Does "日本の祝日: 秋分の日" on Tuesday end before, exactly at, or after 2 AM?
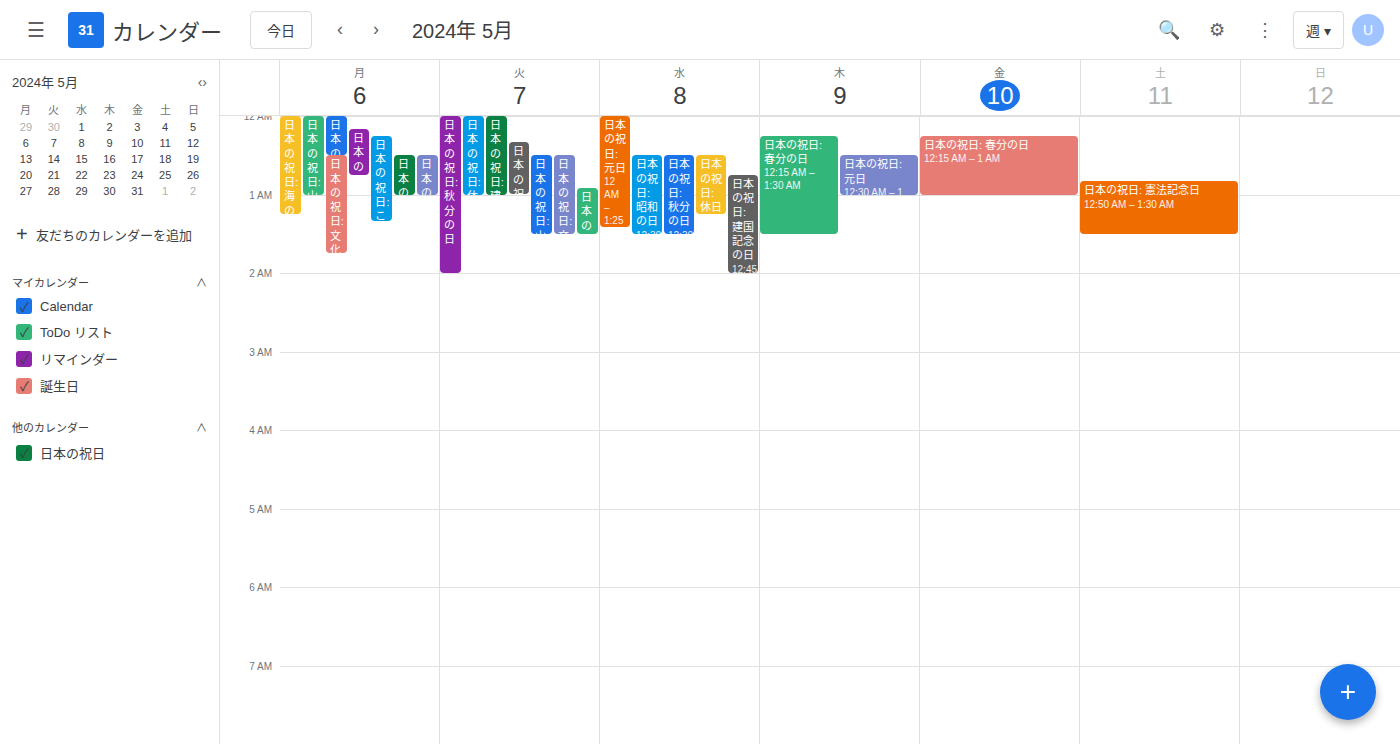
2:00 AM -- exactly at 2 AM, on the 2 AM line.